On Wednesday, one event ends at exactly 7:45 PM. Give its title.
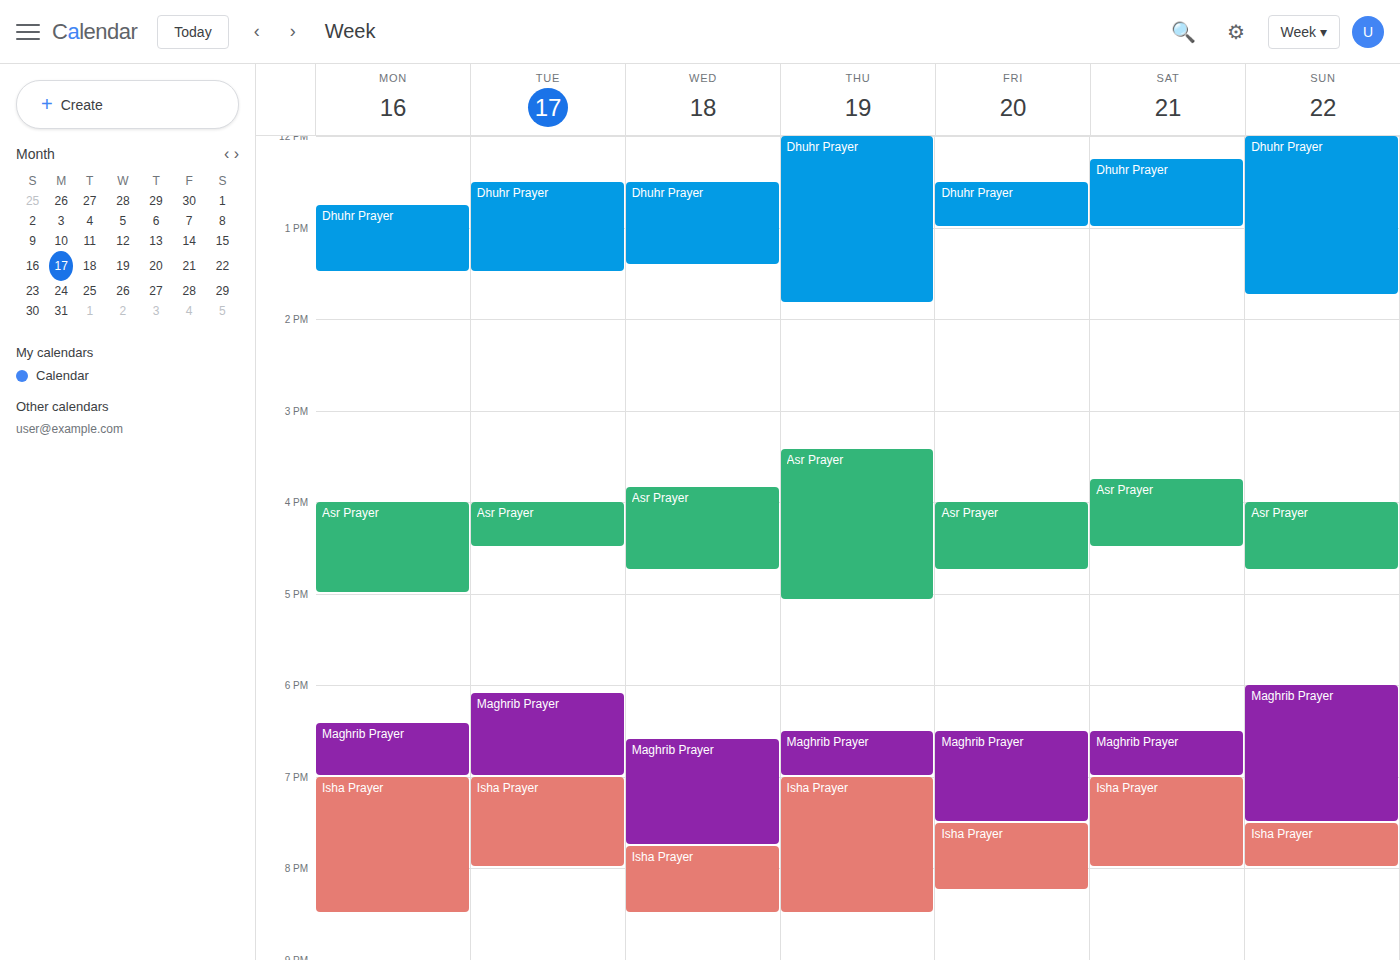
"Maghrib Prayer"